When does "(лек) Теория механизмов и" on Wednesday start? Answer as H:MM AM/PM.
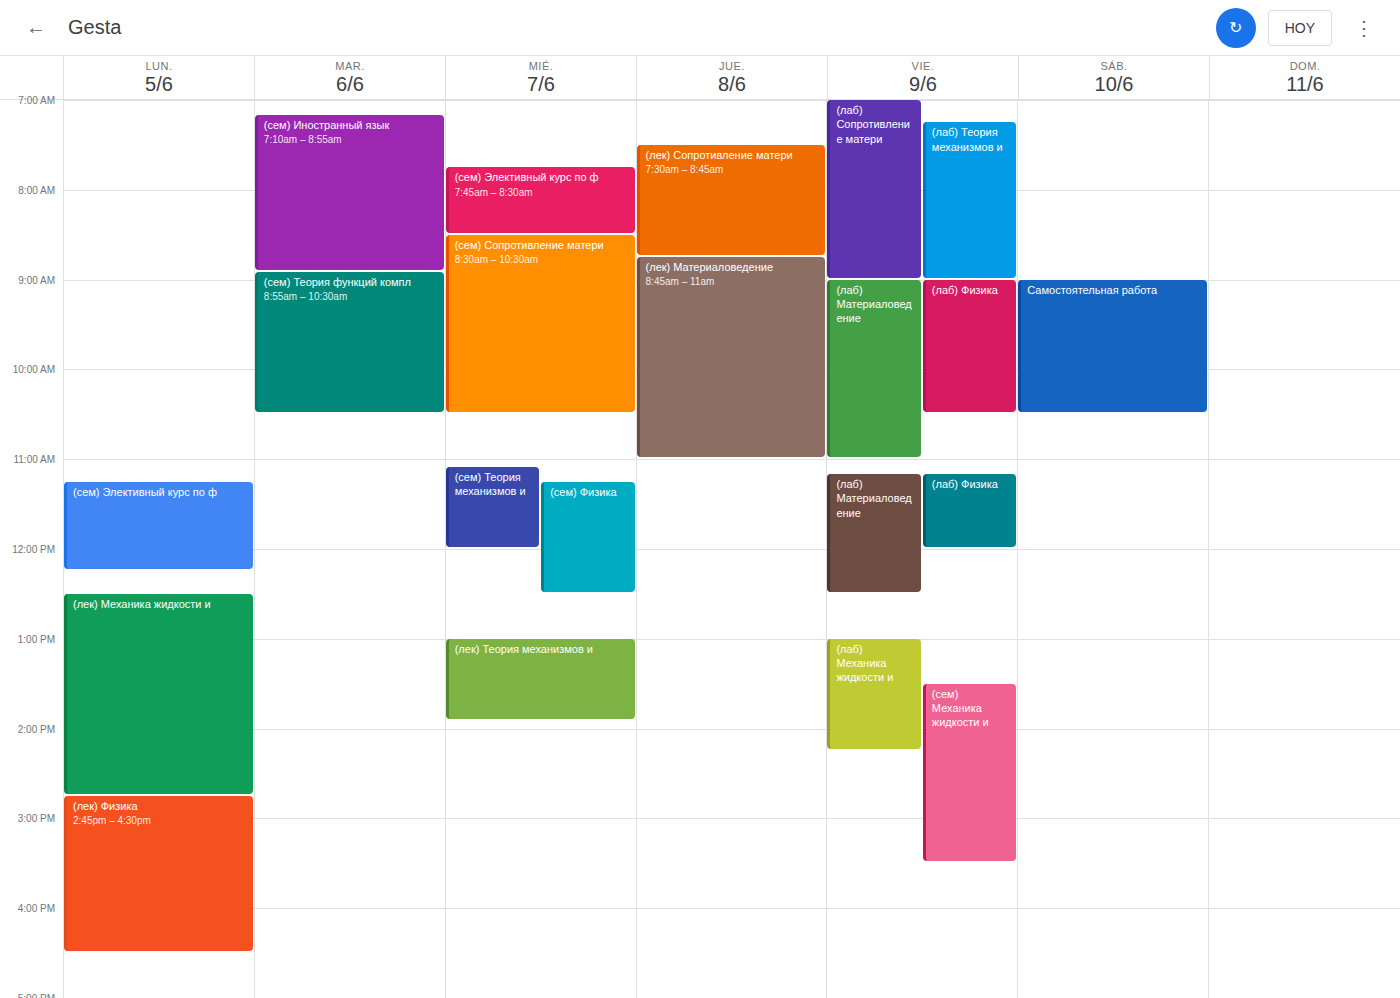
1:00 PM